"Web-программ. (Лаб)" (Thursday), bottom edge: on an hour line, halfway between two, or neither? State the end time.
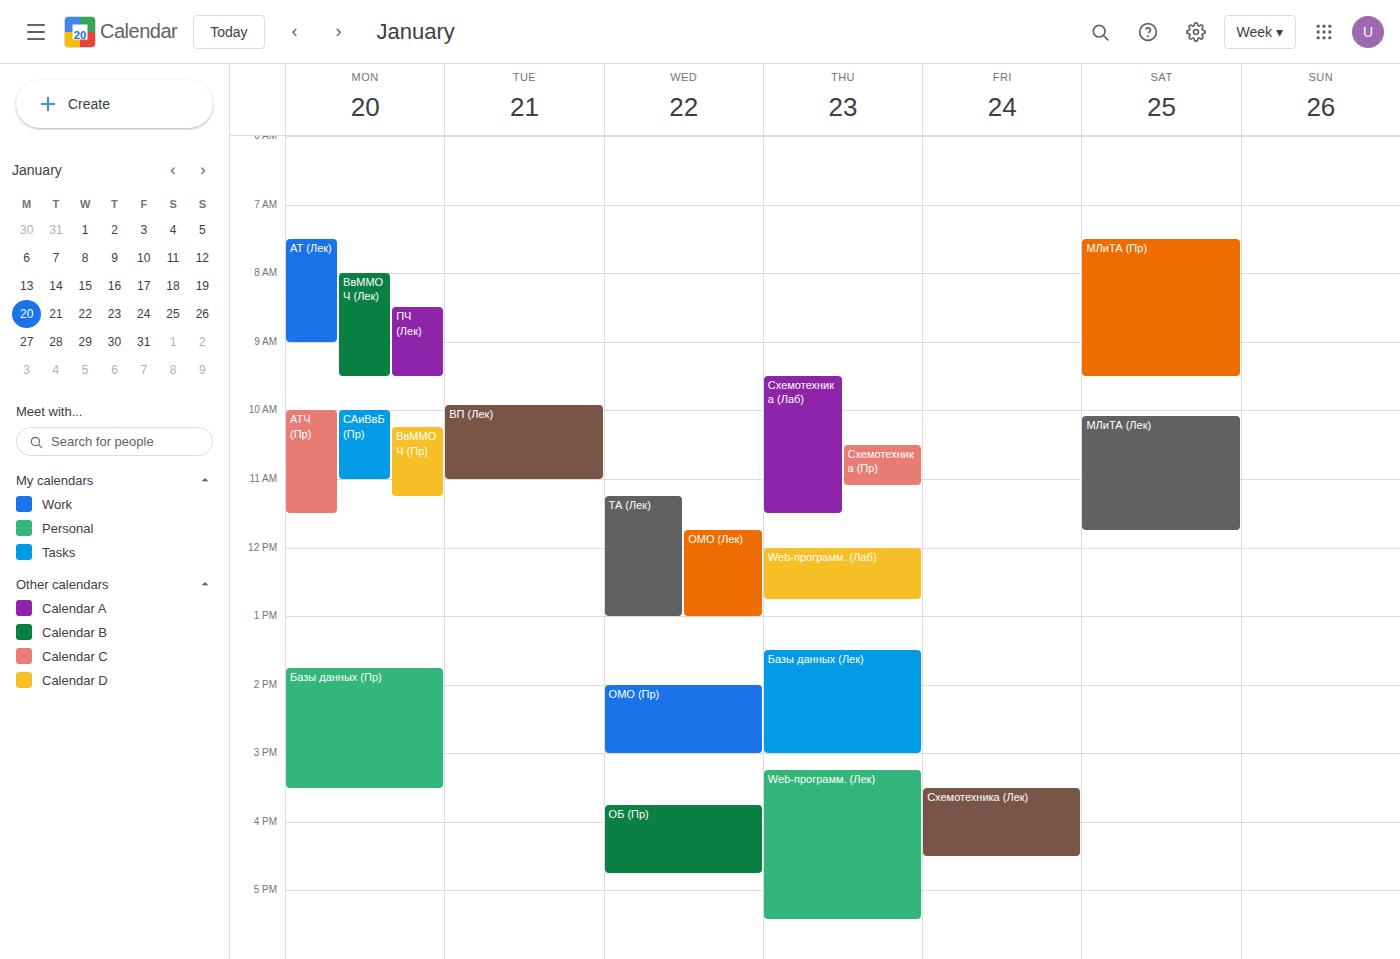
12:45 PM -- neither: three quarters of the way from the 12 PM line to the 1 PM line.